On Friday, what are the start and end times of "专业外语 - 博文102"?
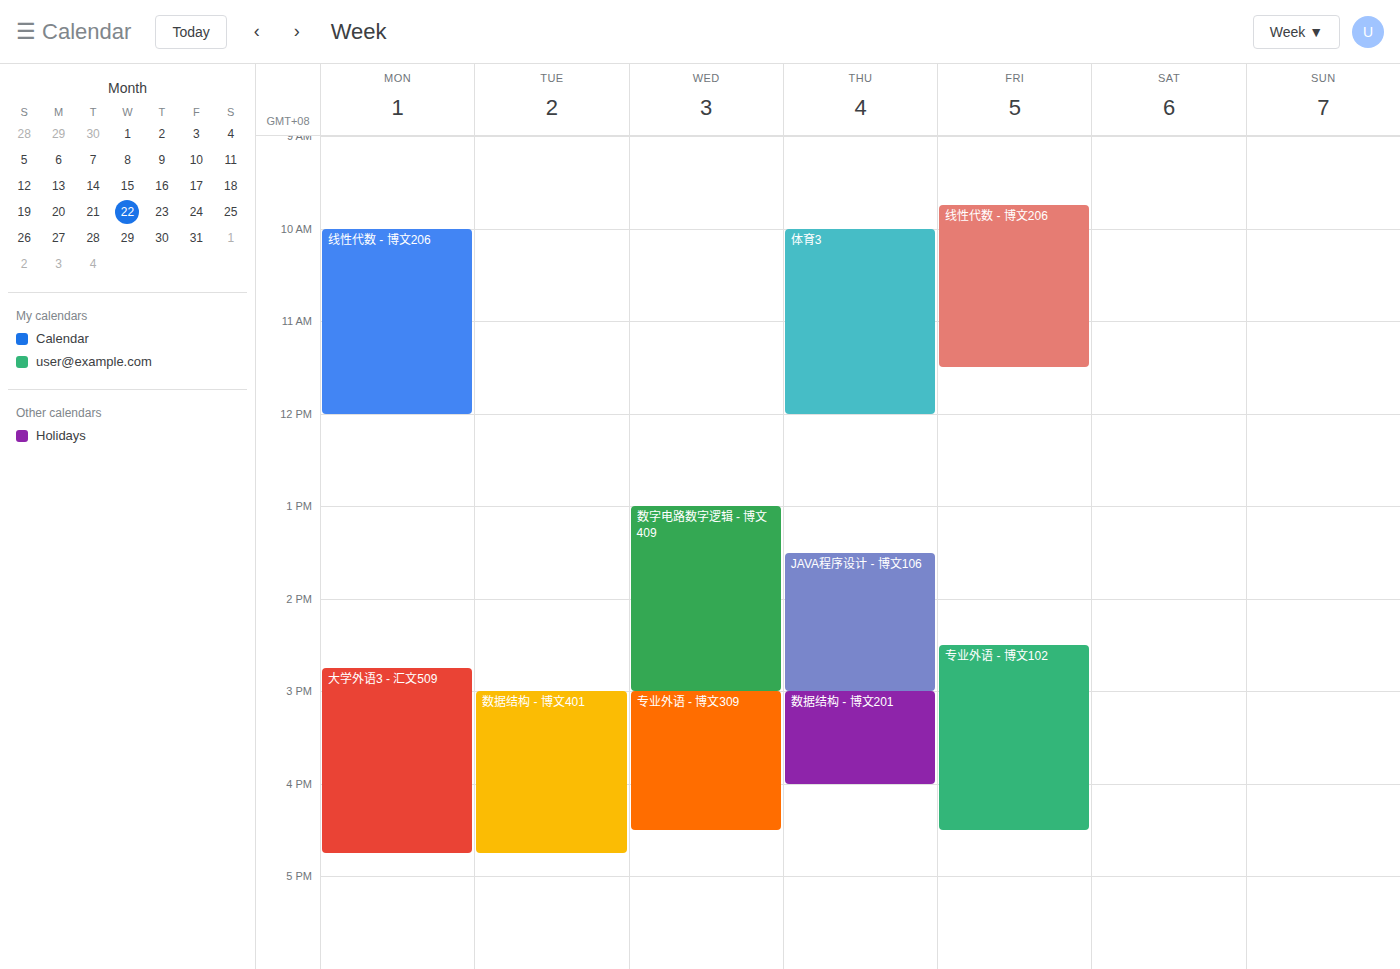
2:30 PM to 4:30 PM